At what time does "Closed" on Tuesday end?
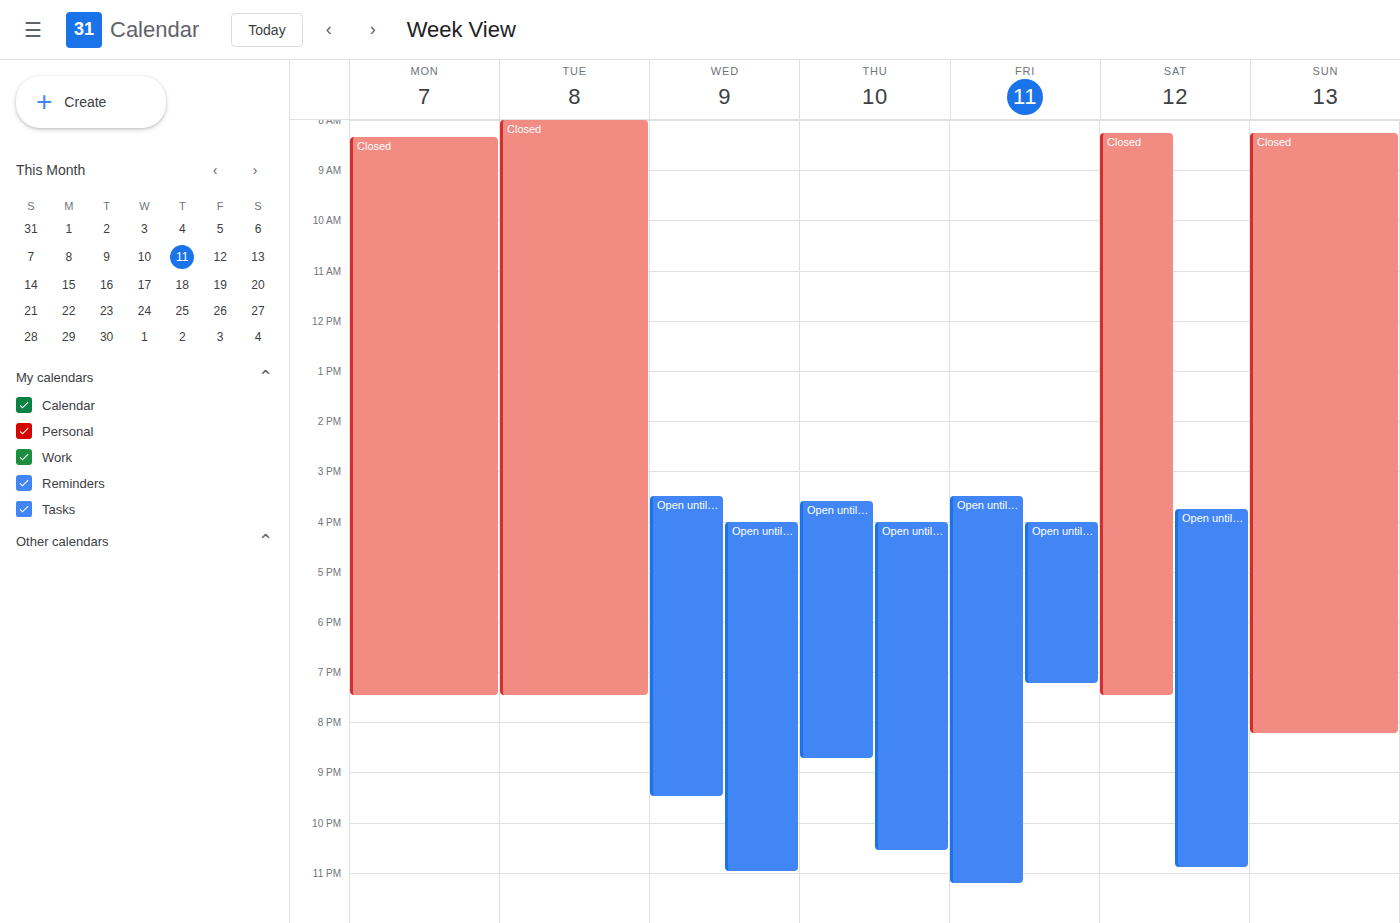
7:30 PM